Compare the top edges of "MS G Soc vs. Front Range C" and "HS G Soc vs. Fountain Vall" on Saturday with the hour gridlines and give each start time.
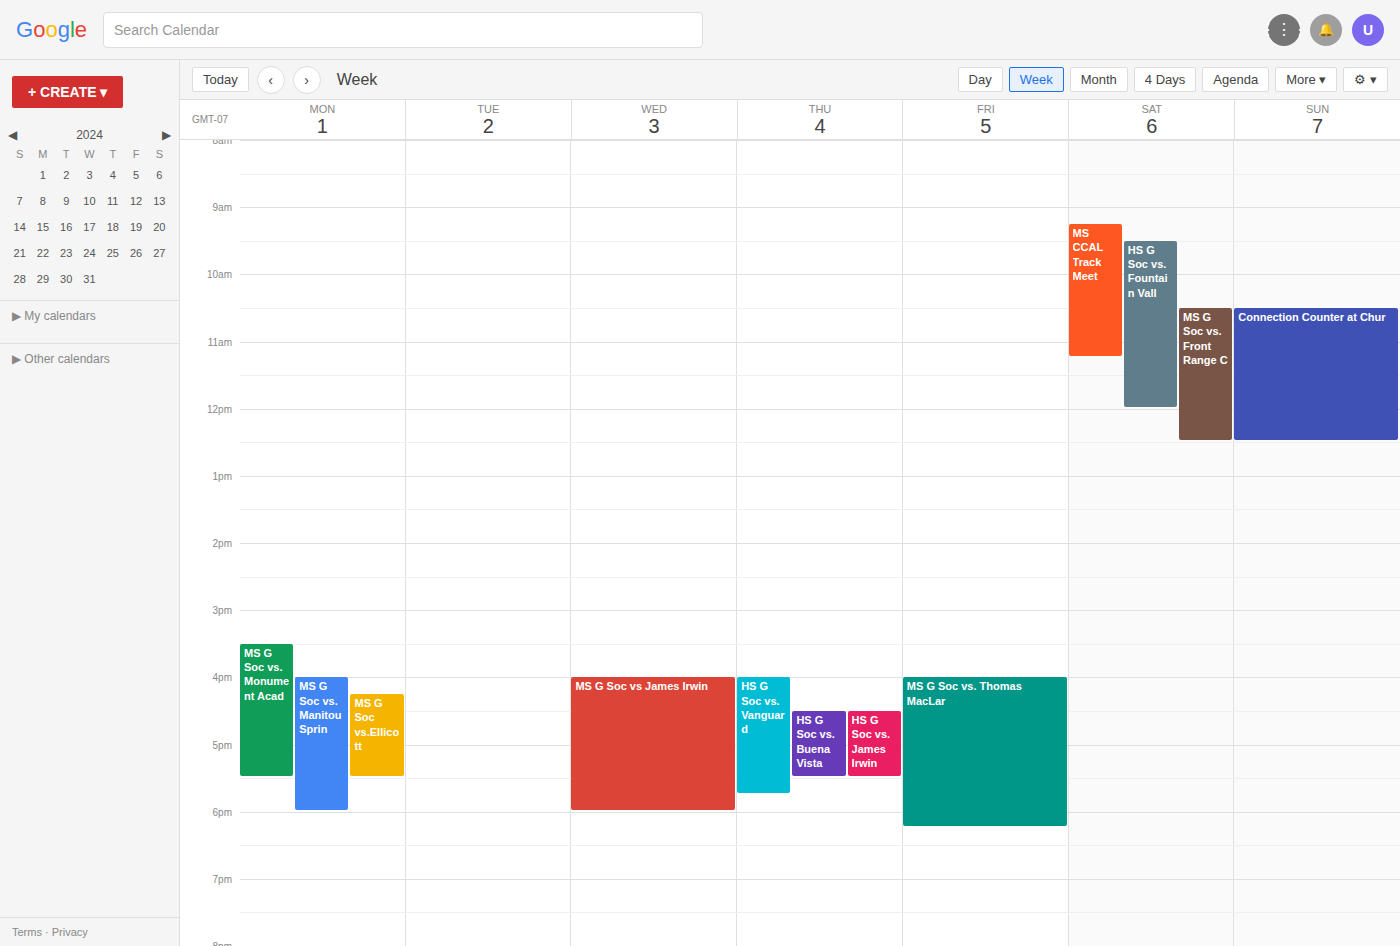
"MS G Soc vs. Front Range C": 10:30 AM, halfway between the 10 AM and 11 AM lines. "HS G Soc vs. Fountain Vall": 9:30 AM, halfway between the 9 AM and 10 AM lines.